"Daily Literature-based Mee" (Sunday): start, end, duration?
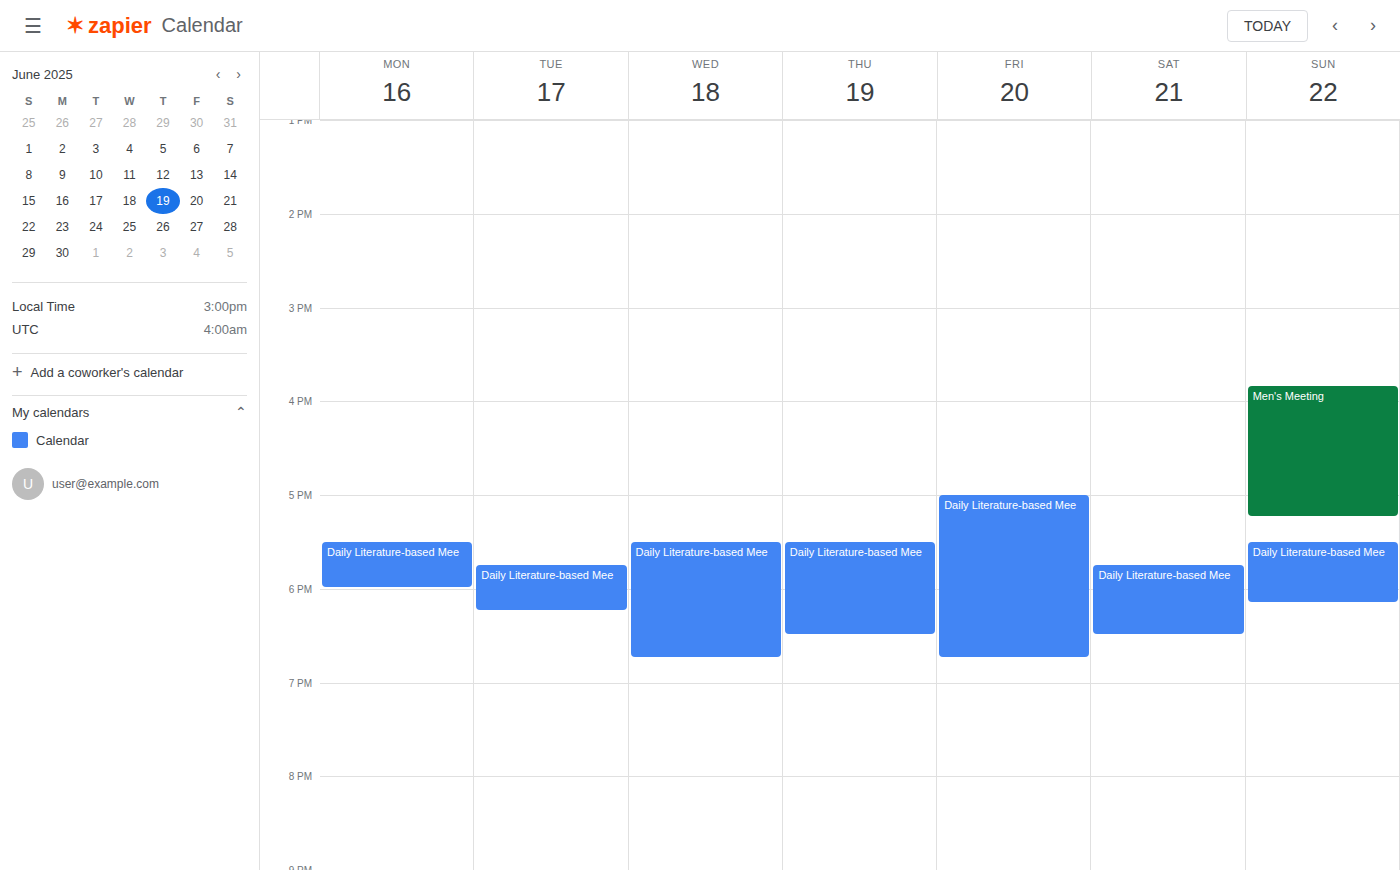
17:30 to 18:10, 40 minutes